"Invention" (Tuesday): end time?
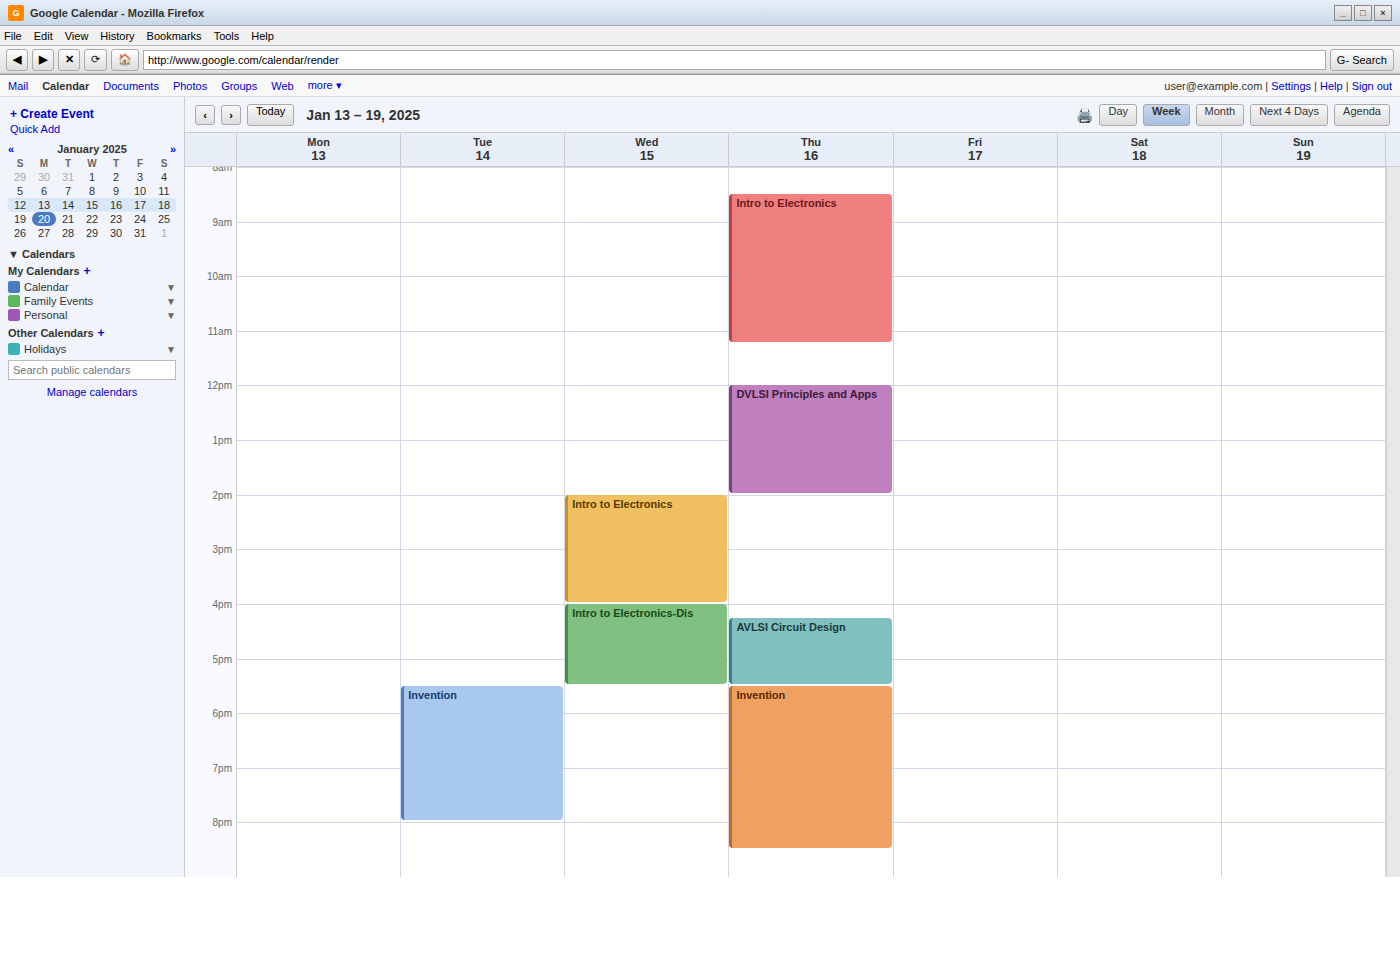
8:00 PM